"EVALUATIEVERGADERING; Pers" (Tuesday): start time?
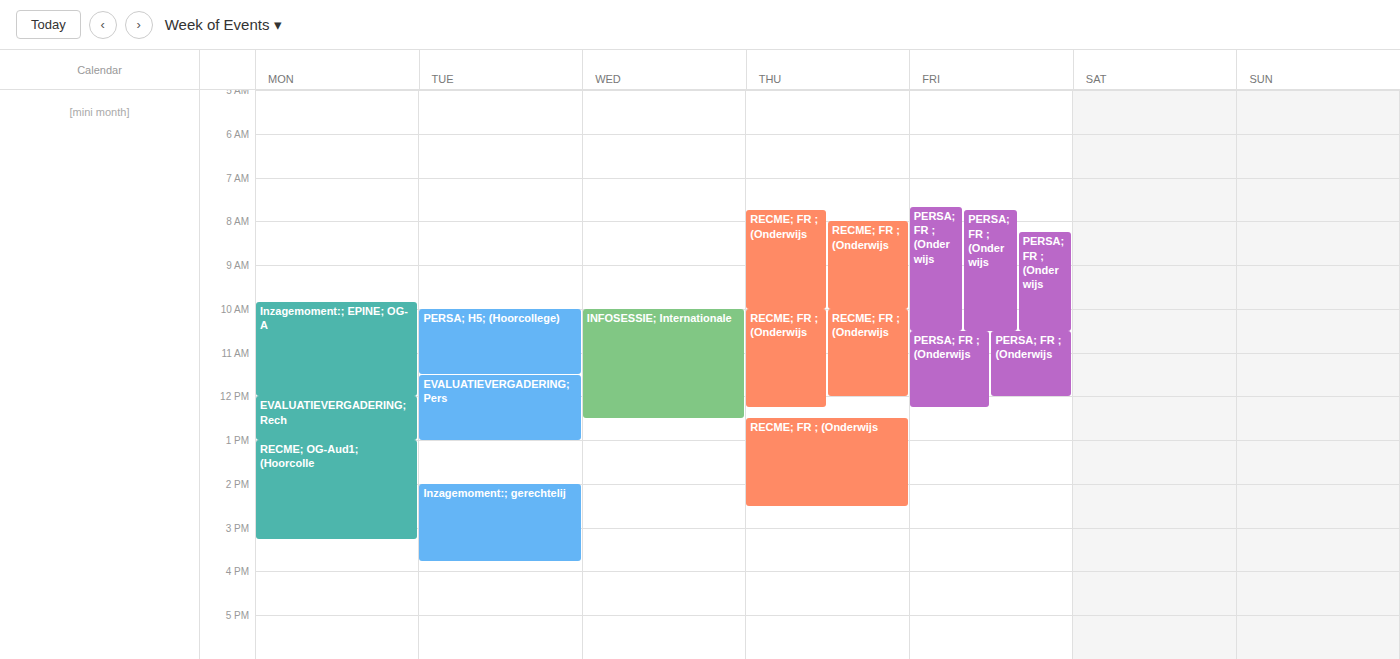
11:30 AM